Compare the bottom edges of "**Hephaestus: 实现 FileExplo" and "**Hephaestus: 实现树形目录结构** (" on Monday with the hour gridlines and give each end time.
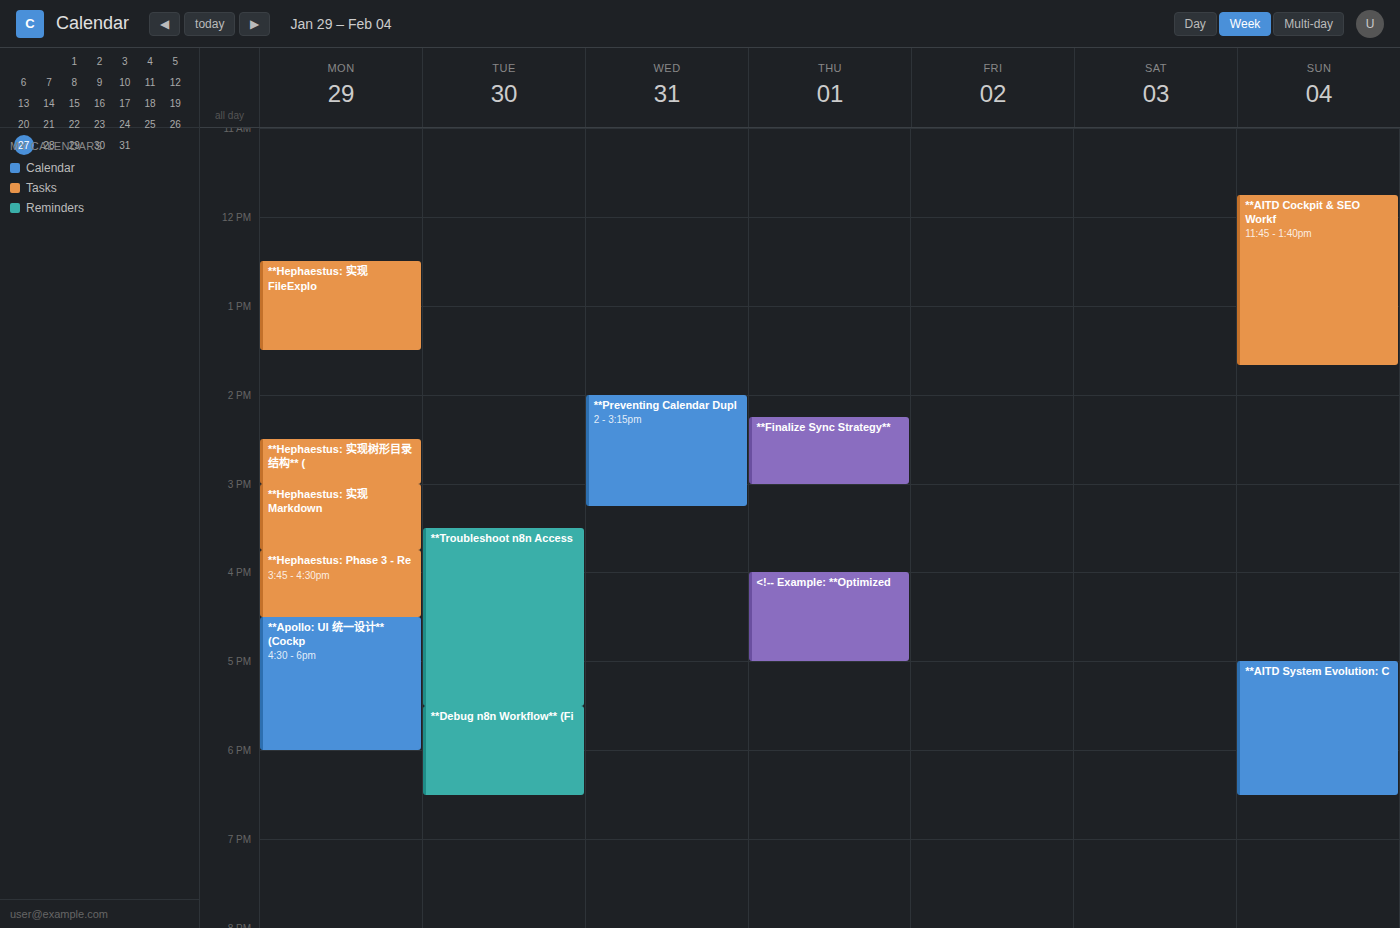
"**Hephaestus: 实现 FileExplo": 1:30 PM, halfway between the 1 PM and 2 PM lines. "**Hephaestus: 实现树形目录结构** (": 3:00 PM, exactly on the 3 PM line.